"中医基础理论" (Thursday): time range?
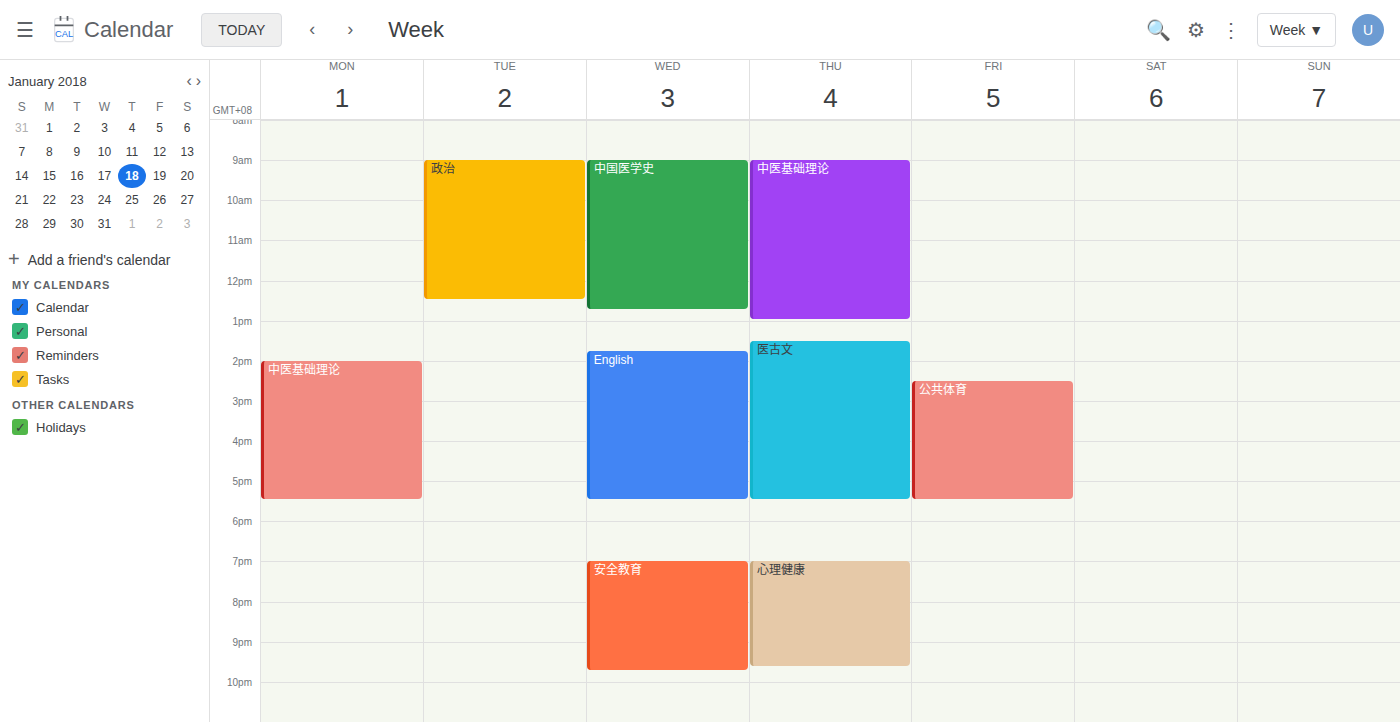
9:00 AM to 1:00 PM